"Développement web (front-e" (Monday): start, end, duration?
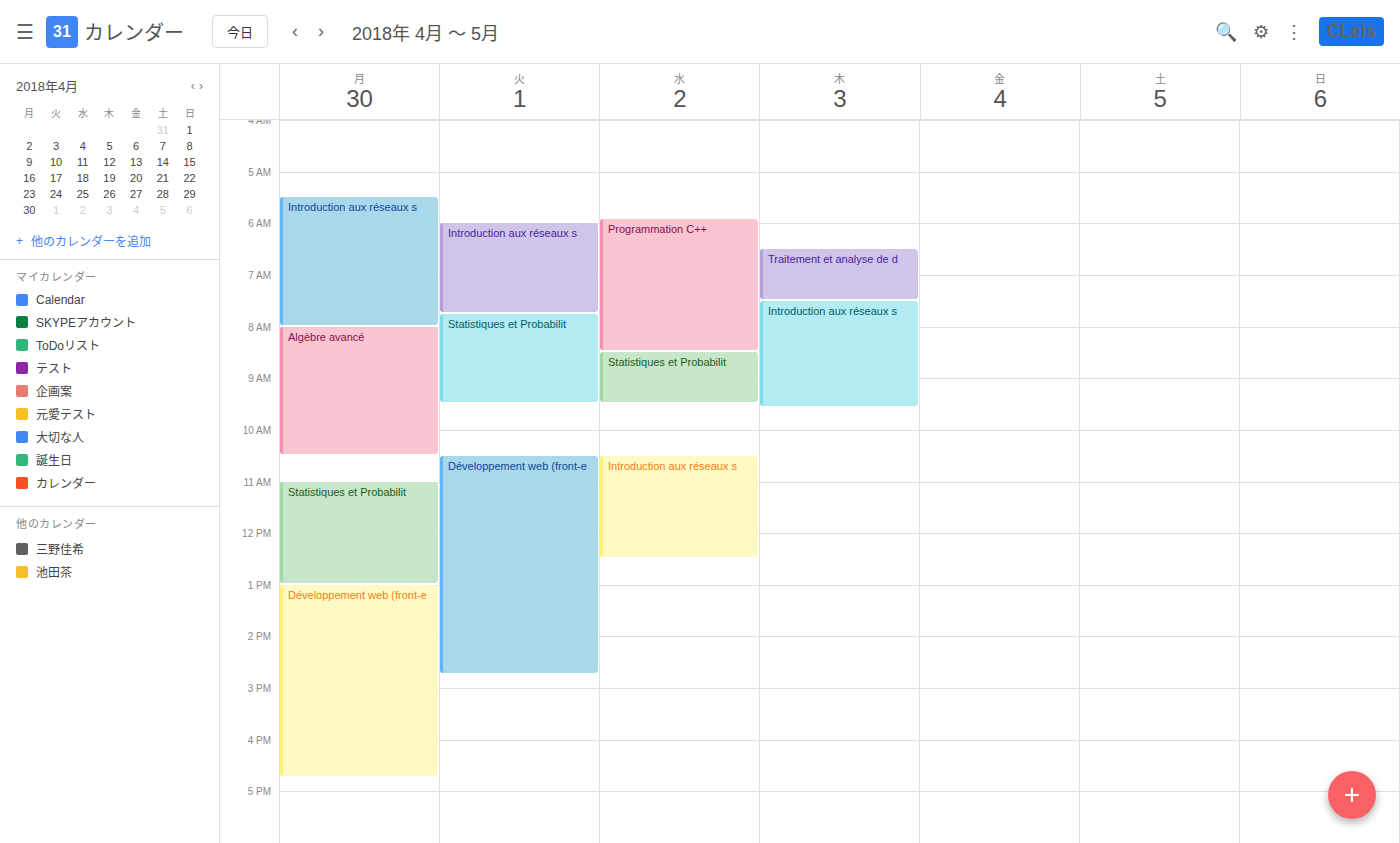
13:00 to 16:45, 3 hours 45 minutes